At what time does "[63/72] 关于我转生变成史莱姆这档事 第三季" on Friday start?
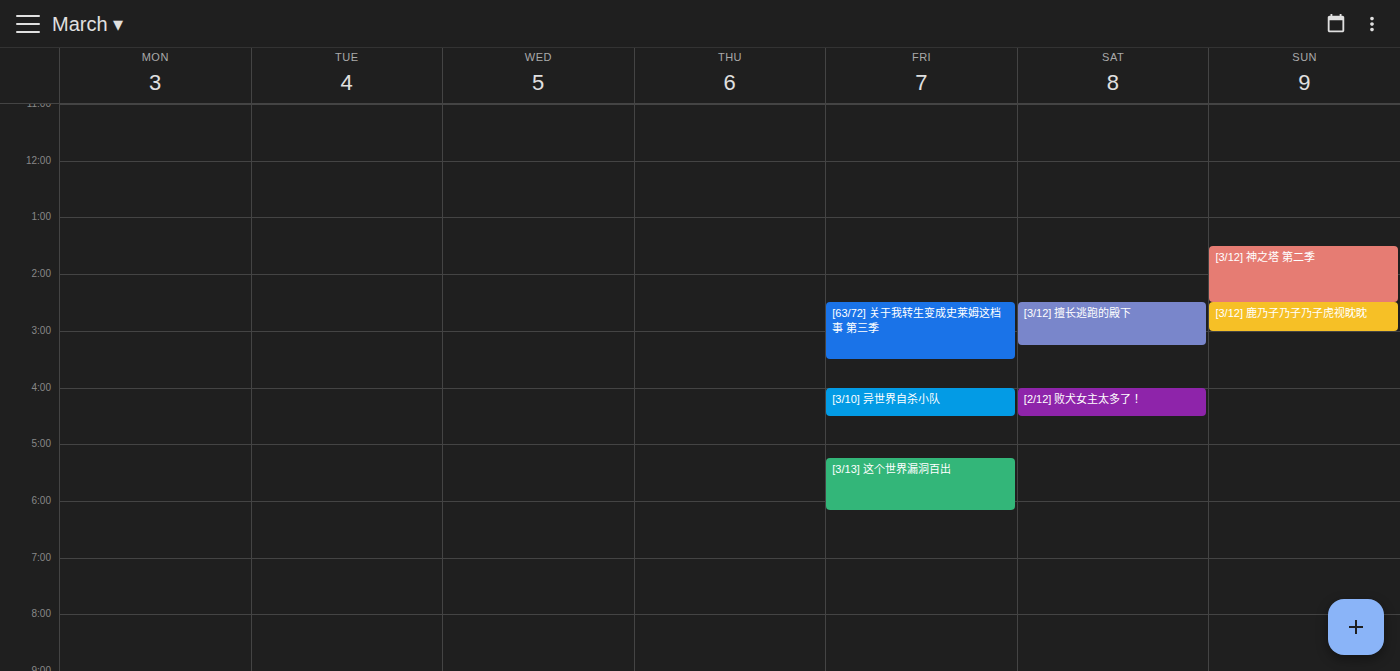
2:30 PM